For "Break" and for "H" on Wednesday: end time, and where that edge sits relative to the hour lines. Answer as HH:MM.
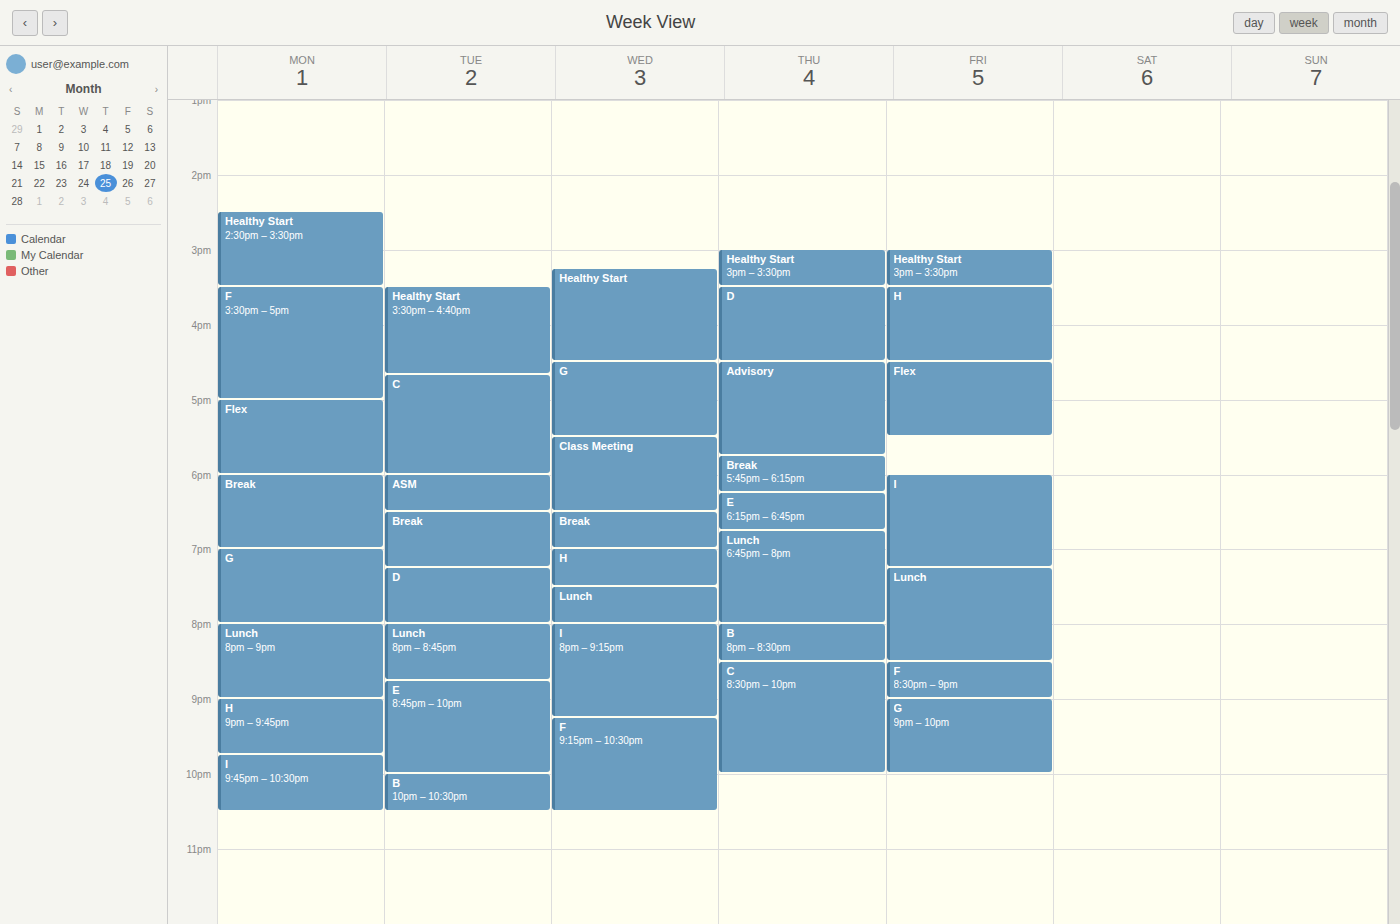
"Break": 19:00, exactly on the 19:00 line. "H": 19:30, halfway between the 19:00 and 20:00 lines.